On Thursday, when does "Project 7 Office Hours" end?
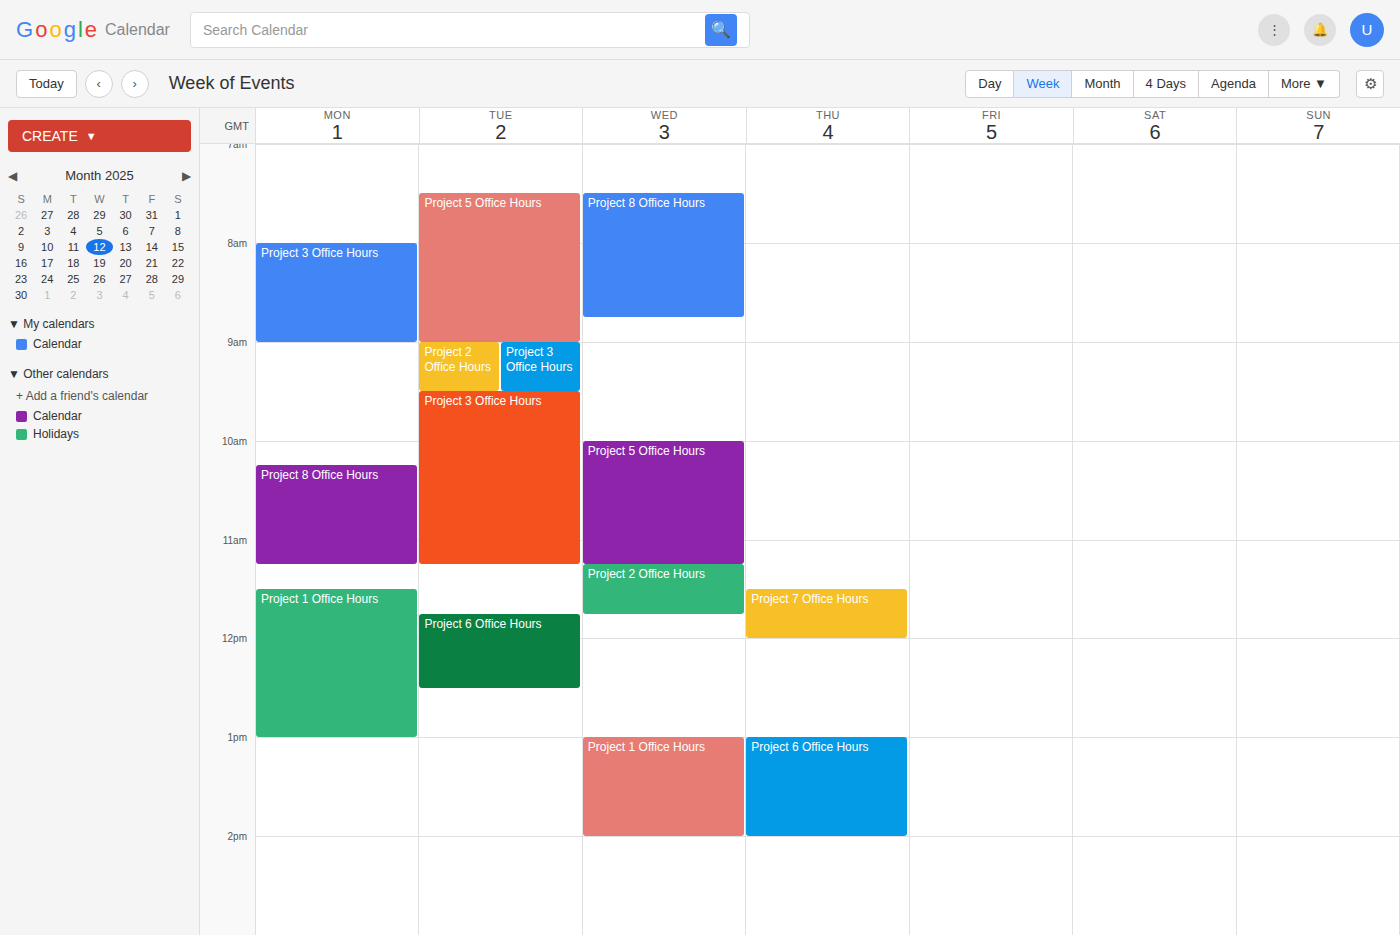
12:00